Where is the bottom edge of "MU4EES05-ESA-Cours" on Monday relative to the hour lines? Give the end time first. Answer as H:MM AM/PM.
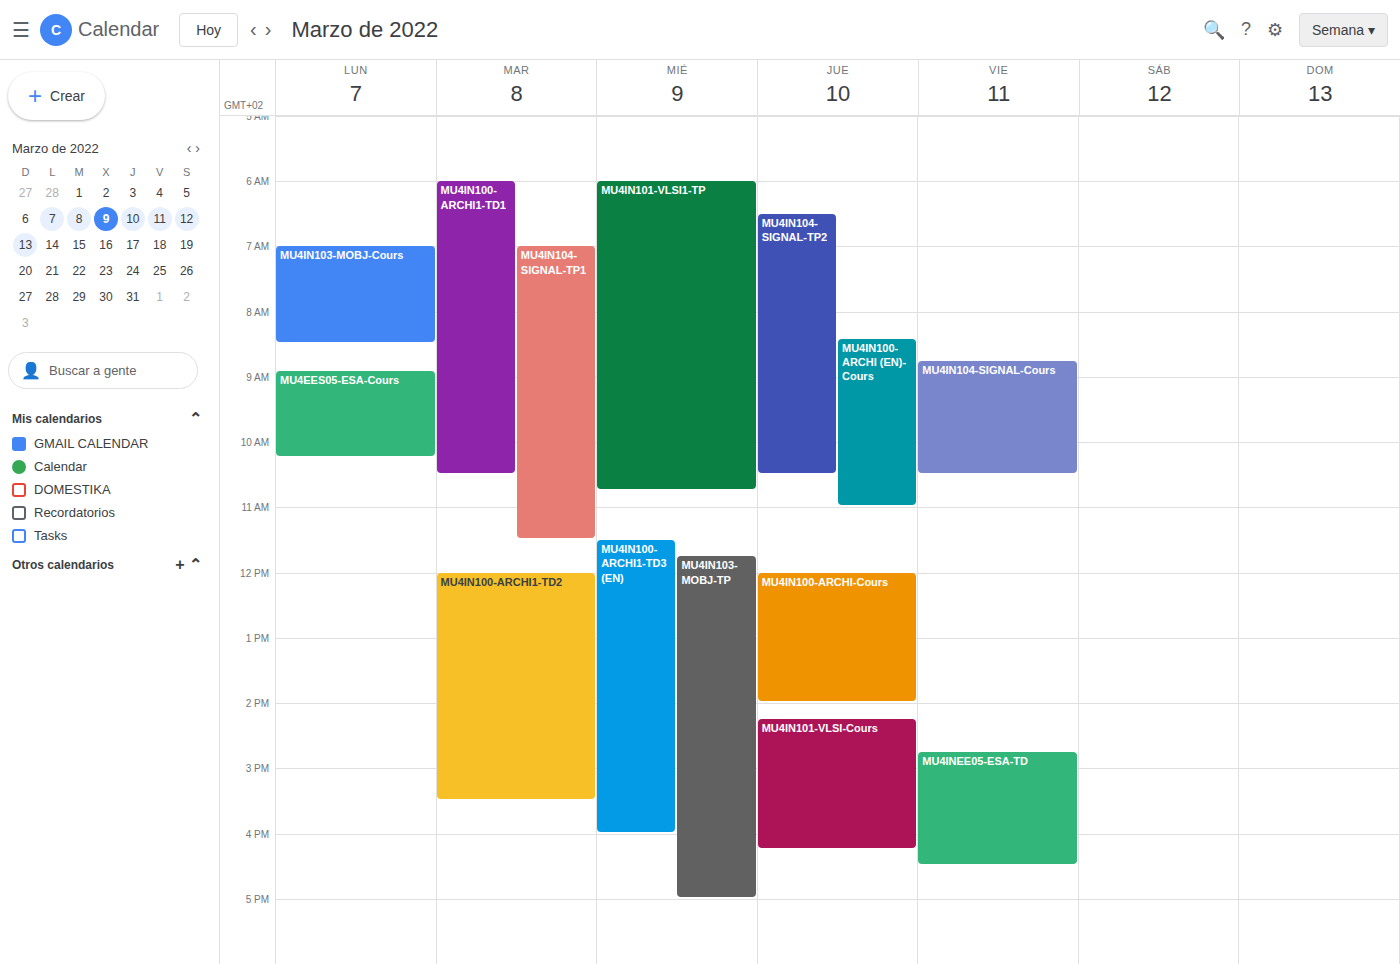
10:15 AM -- neither: a quarter of the way from the 10 AM line to the 11 AM line.